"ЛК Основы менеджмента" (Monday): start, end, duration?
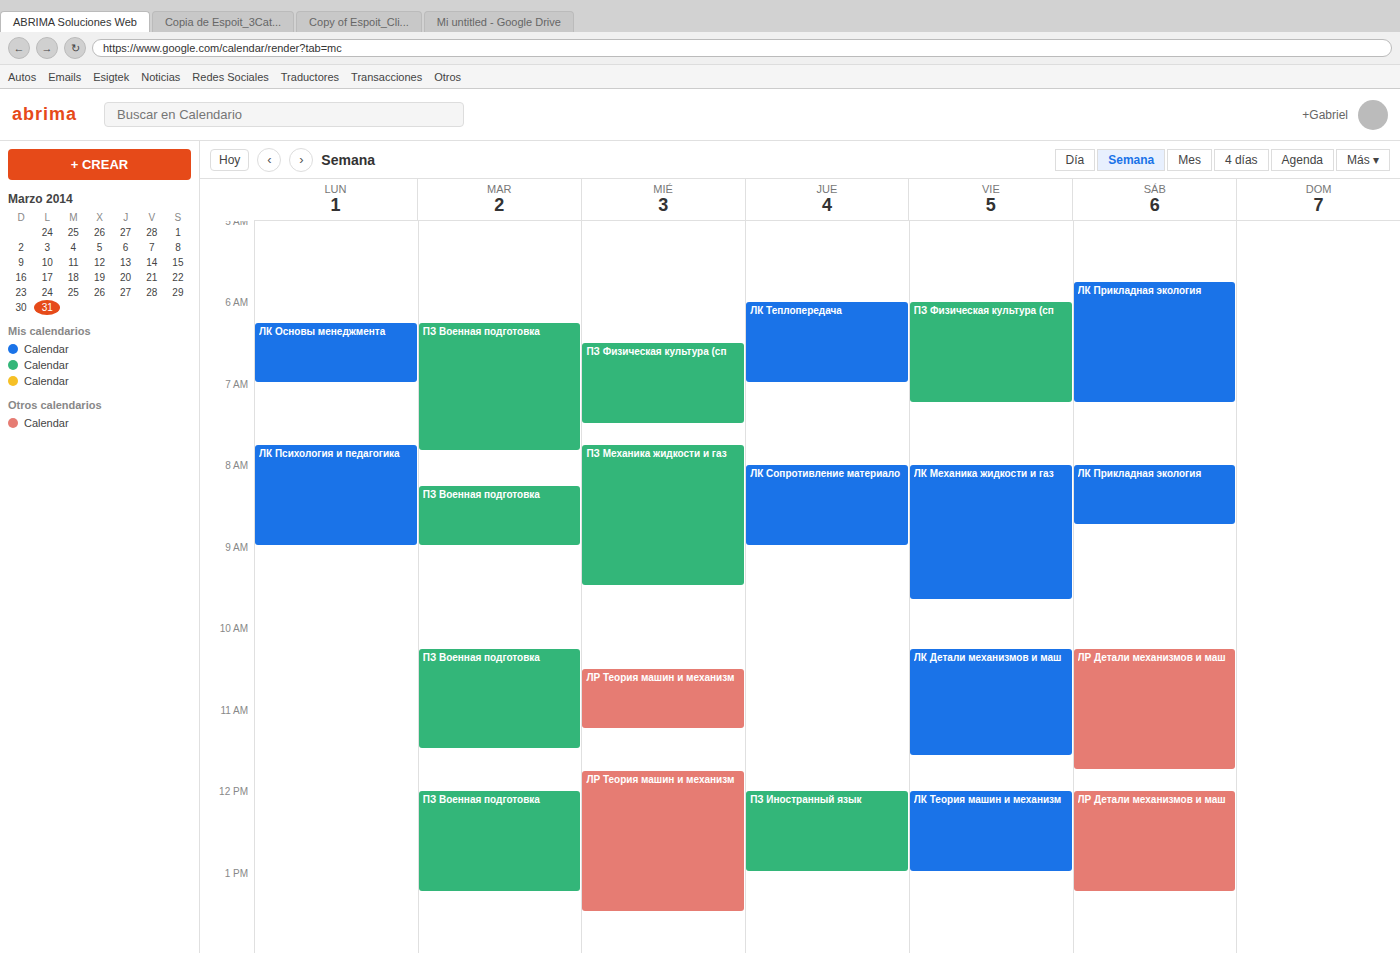
6:15 AM to 7:00 AM, 45 minutes